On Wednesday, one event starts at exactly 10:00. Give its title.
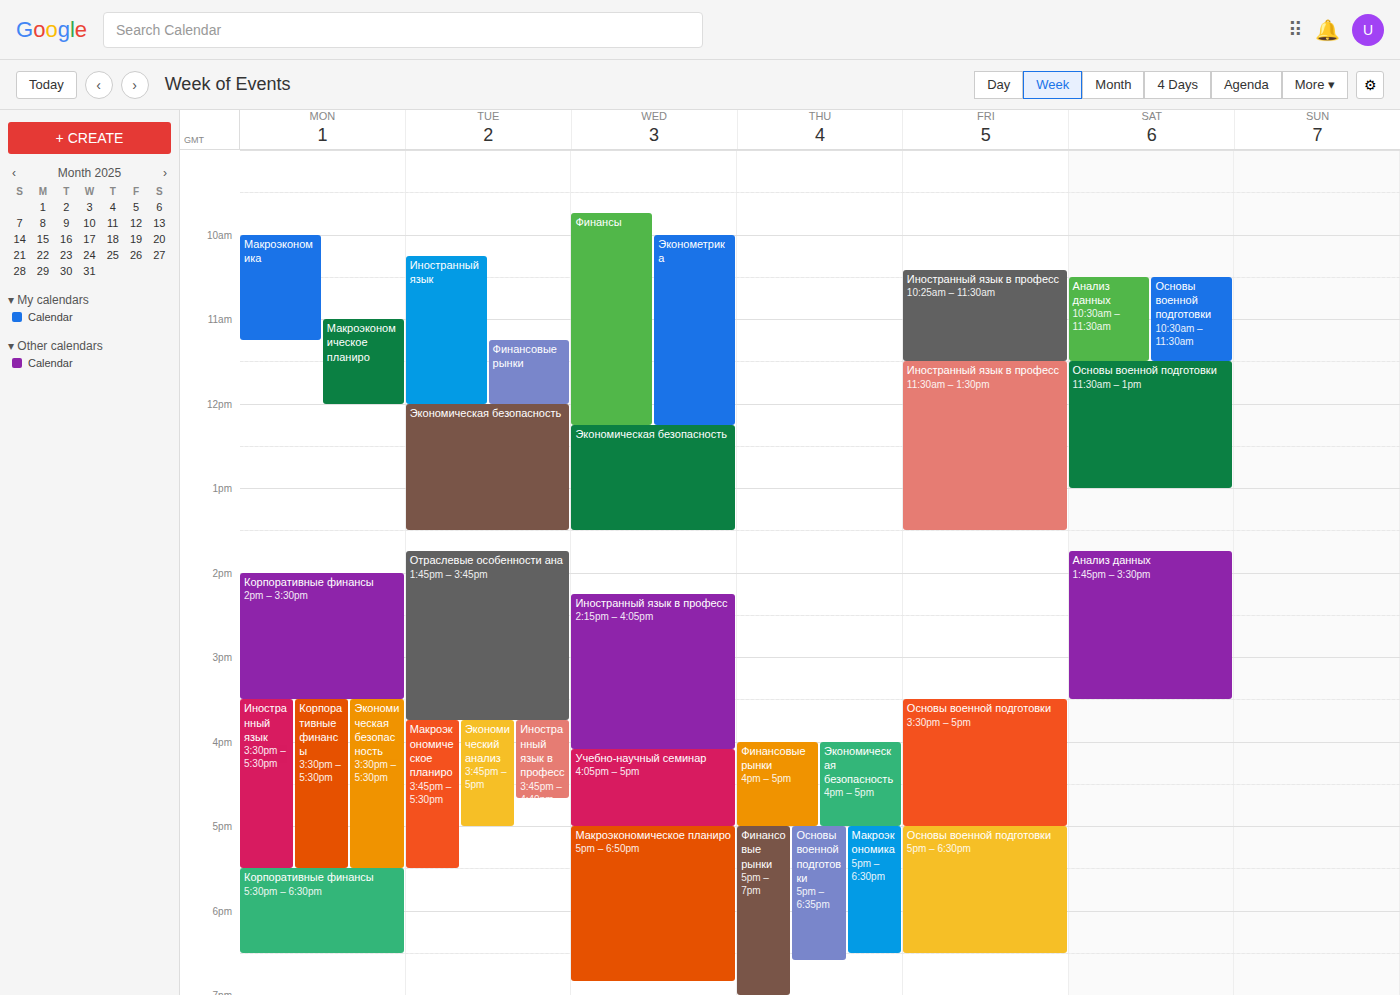
"Эконометрика"